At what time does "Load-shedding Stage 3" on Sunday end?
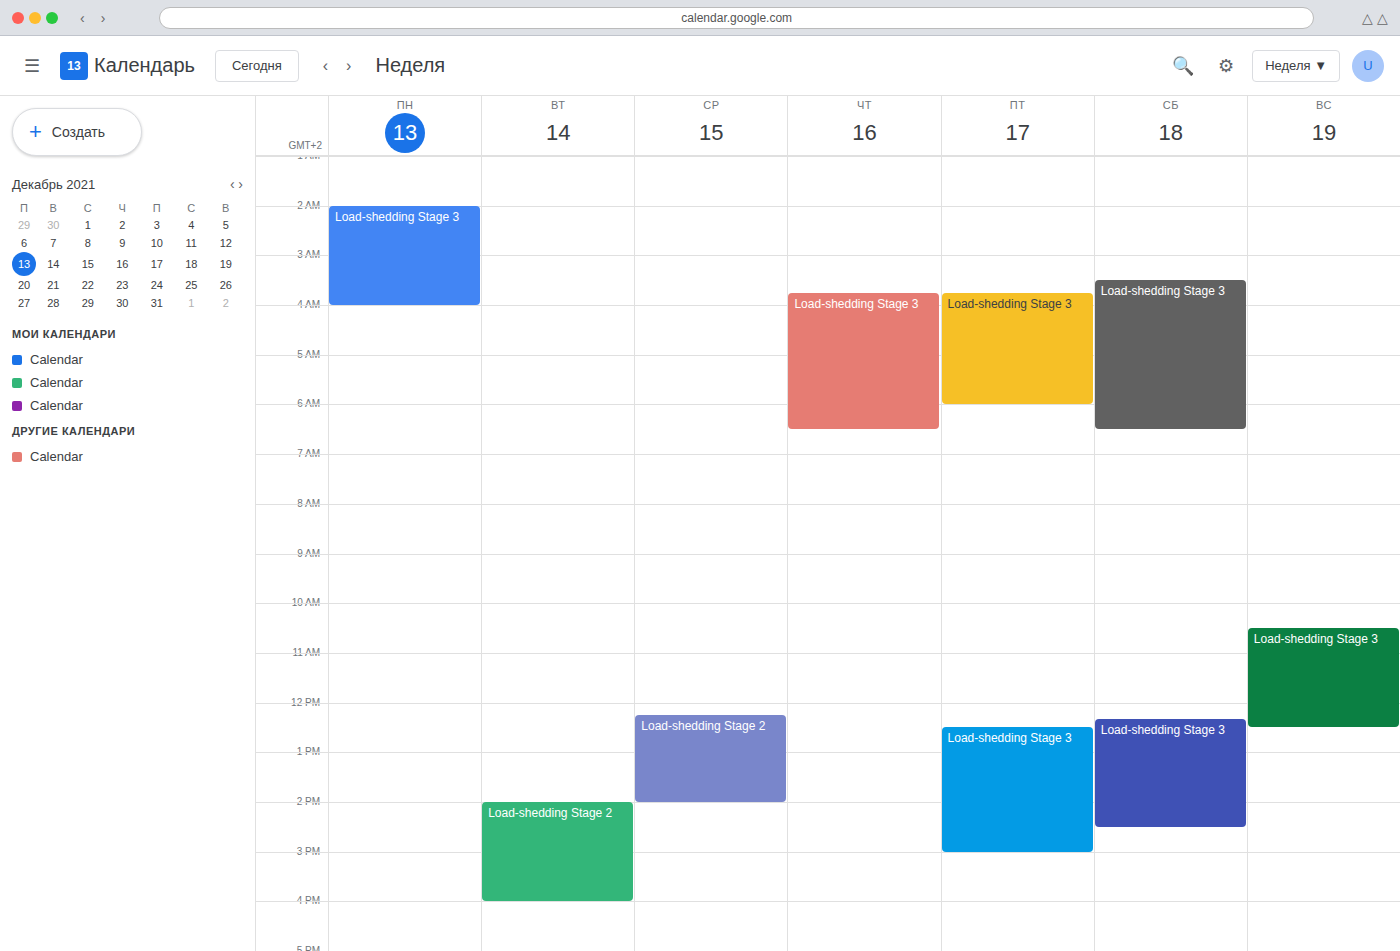
12:30 PM